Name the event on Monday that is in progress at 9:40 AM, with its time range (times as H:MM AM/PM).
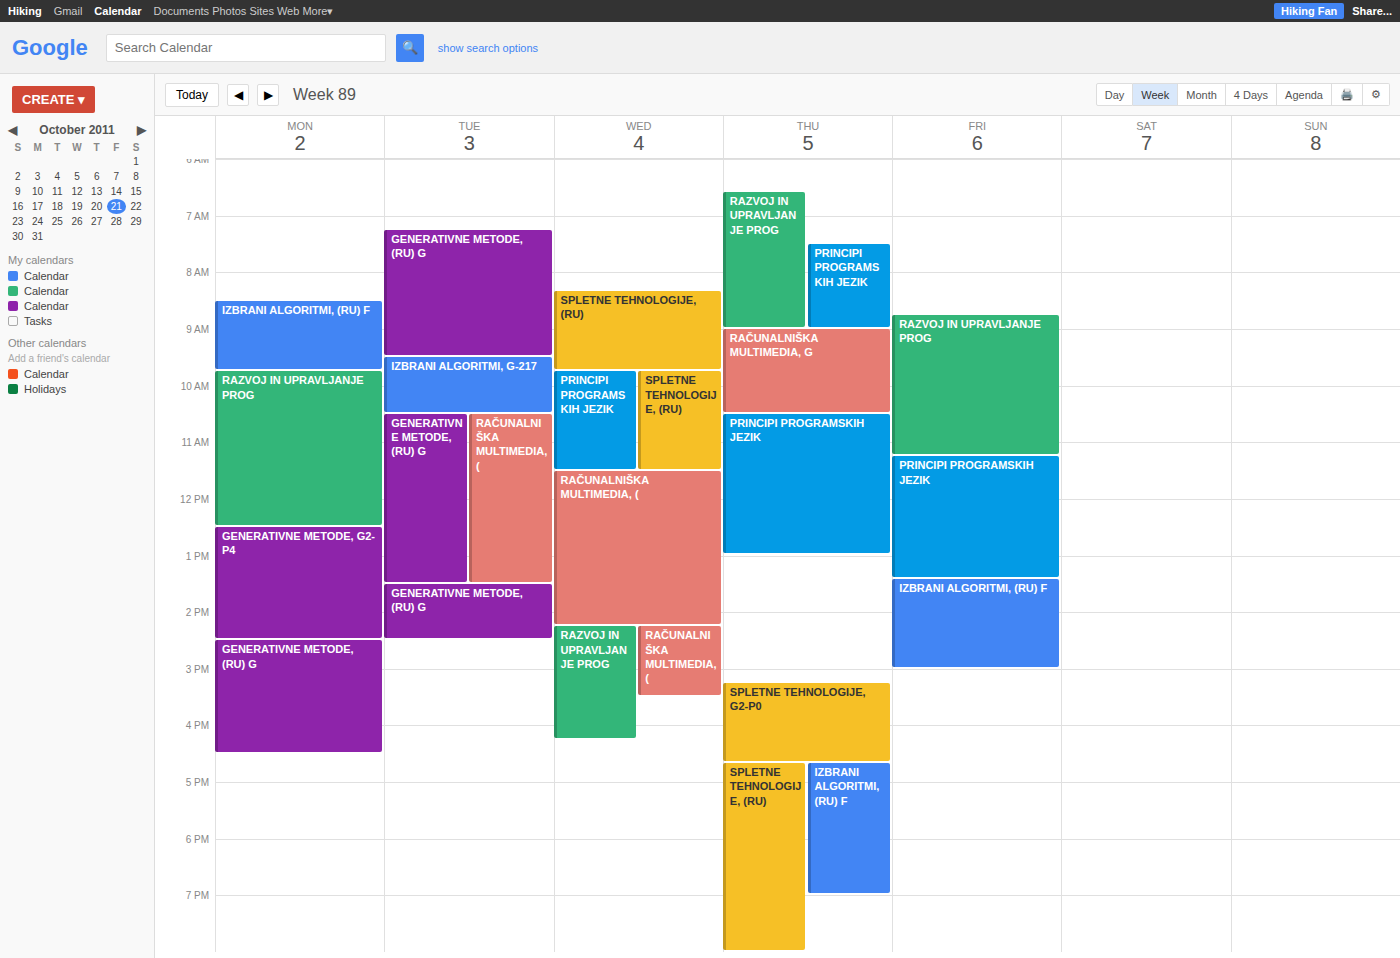
"IZBRANI ALGORITMI, (RU) F", 8:30 AM to 9:45 AM